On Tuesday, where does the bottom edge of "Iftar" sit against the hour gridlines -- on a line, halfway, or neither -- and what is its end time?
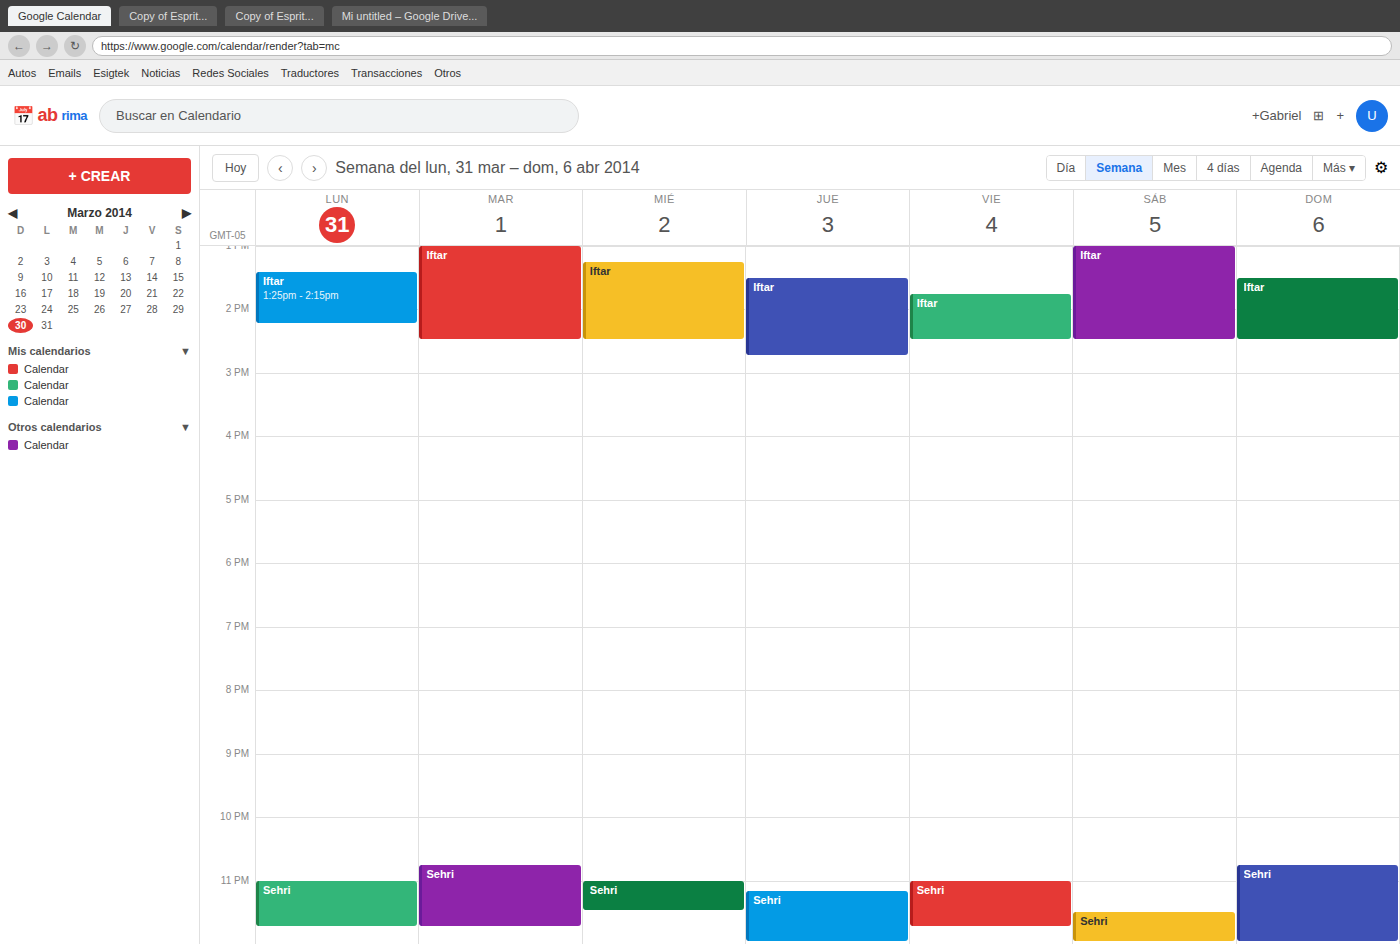
14:30 -- halfway between the 14:00 and 15:00 lines.